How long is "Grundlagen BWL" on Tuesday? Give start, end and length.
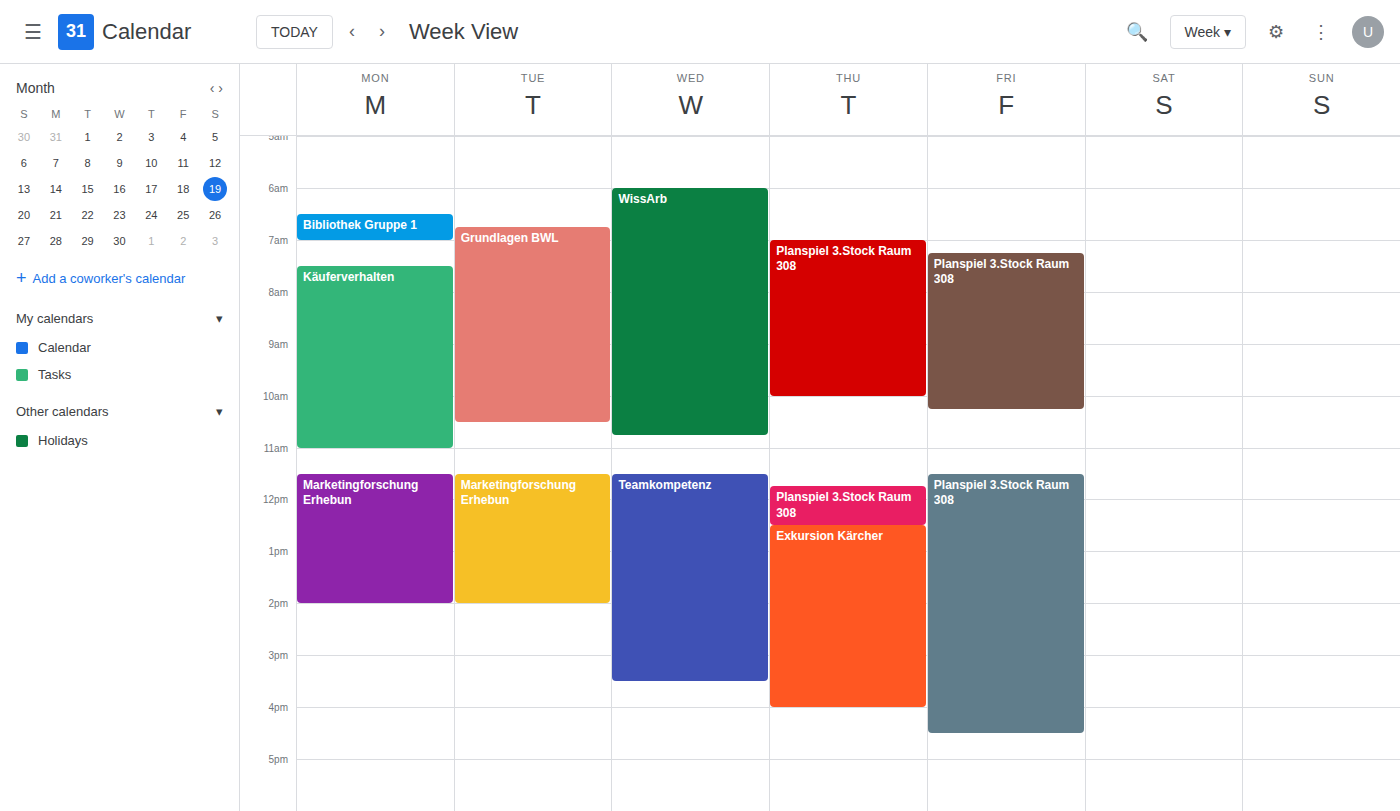
06:45 to 10:30, 3 hours 45 minutes